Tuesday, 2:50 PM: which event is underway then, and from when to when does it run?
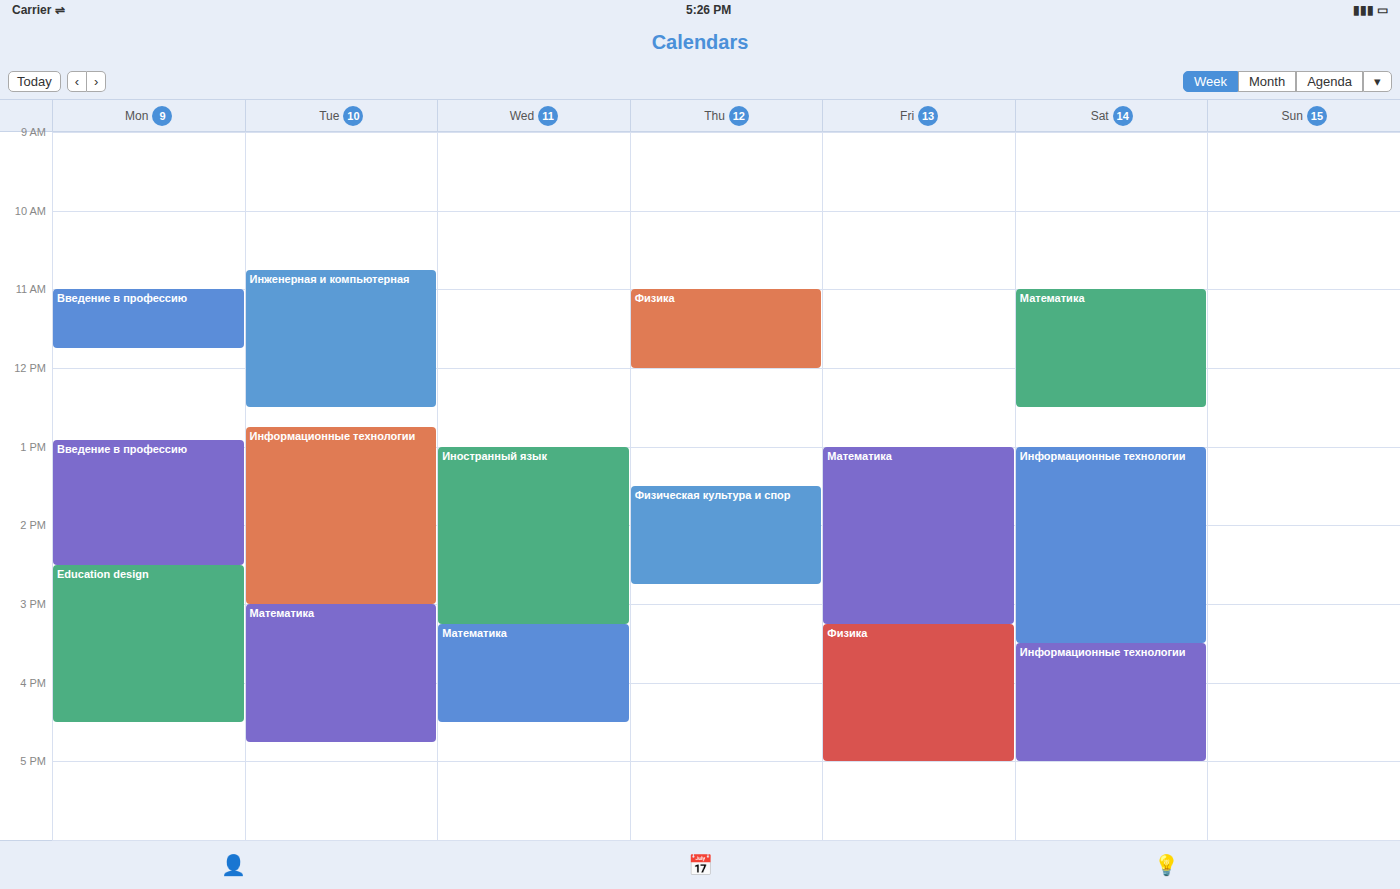
"Информационные технологии", 12:45 PM to 3:00 PM